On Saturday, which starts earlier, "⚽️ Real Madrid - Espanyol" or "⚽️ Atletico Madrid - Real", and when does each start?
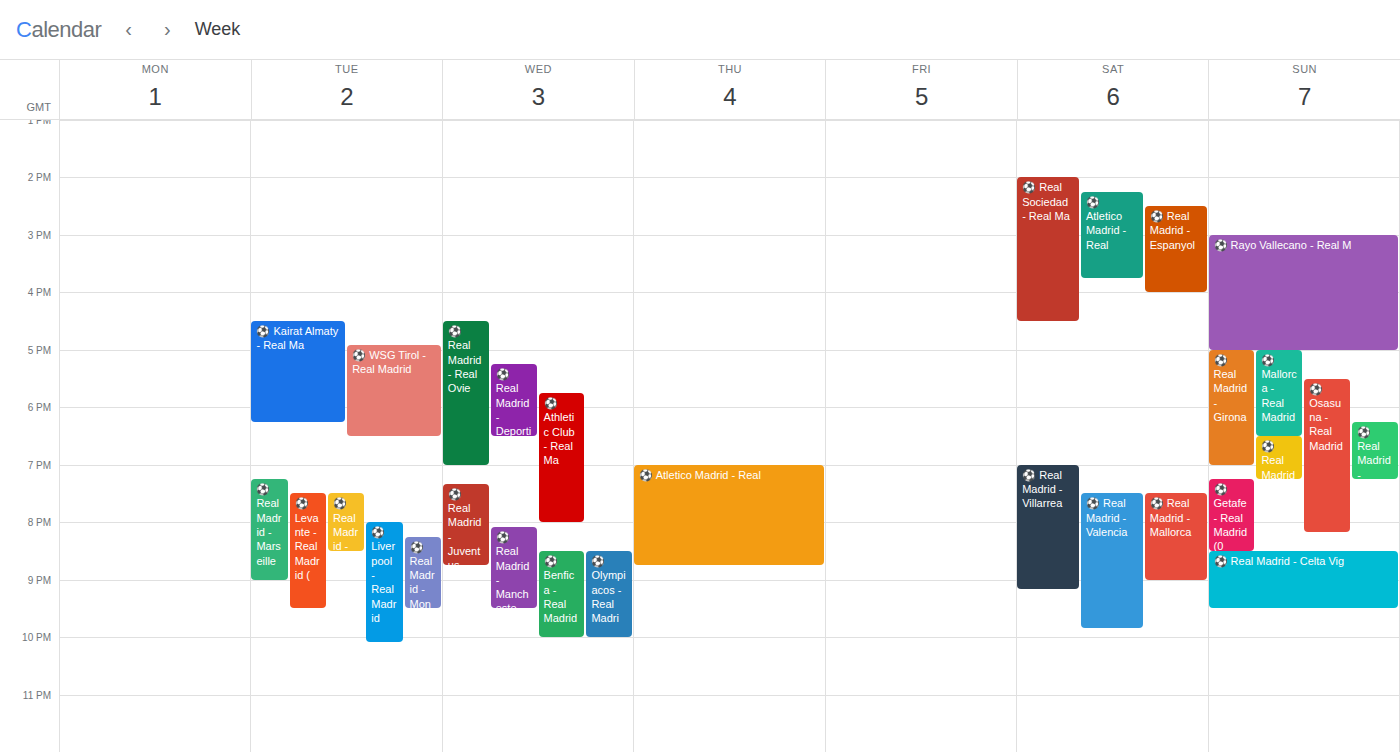
"⚽️ Atletico Madrid - Real" 14:15; "⚽️ Real Madrid - Espanyol" 14:30.